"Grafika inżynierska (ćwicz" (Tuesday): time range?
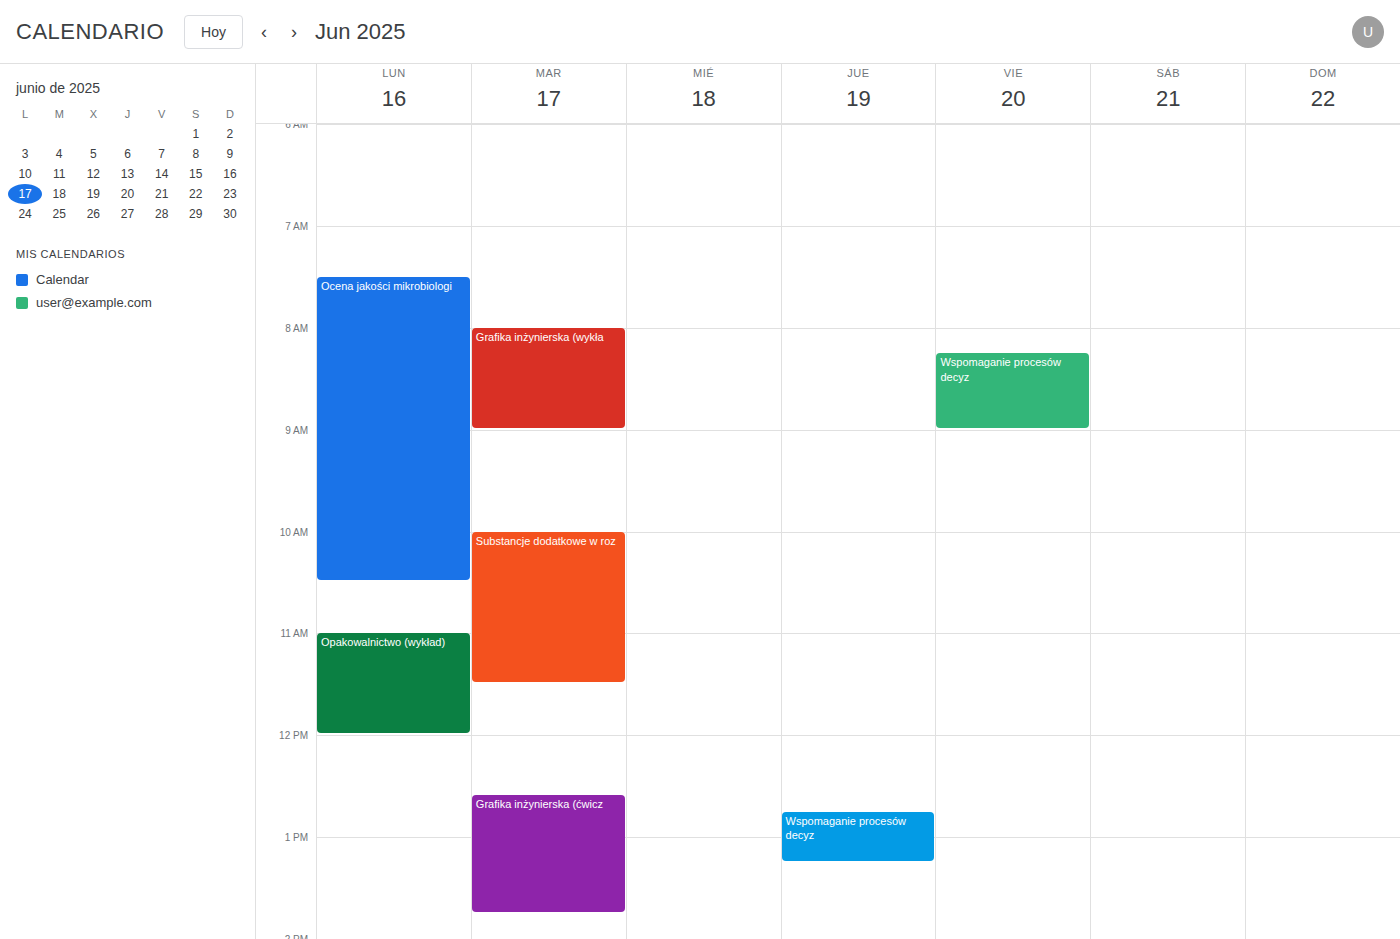
12:35 PM to 1:45 PM